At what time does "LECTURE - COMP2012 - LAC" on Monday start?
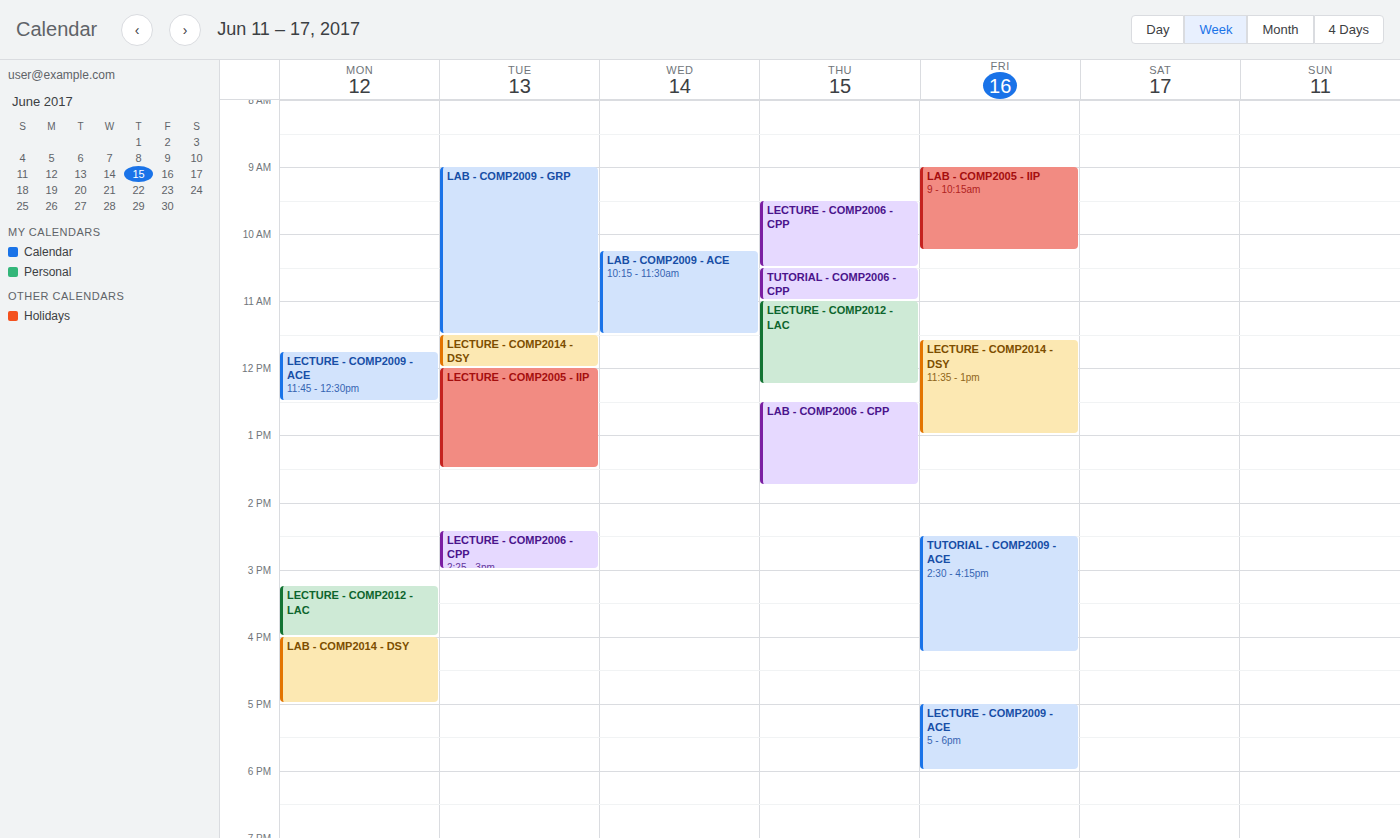
3:15 PM